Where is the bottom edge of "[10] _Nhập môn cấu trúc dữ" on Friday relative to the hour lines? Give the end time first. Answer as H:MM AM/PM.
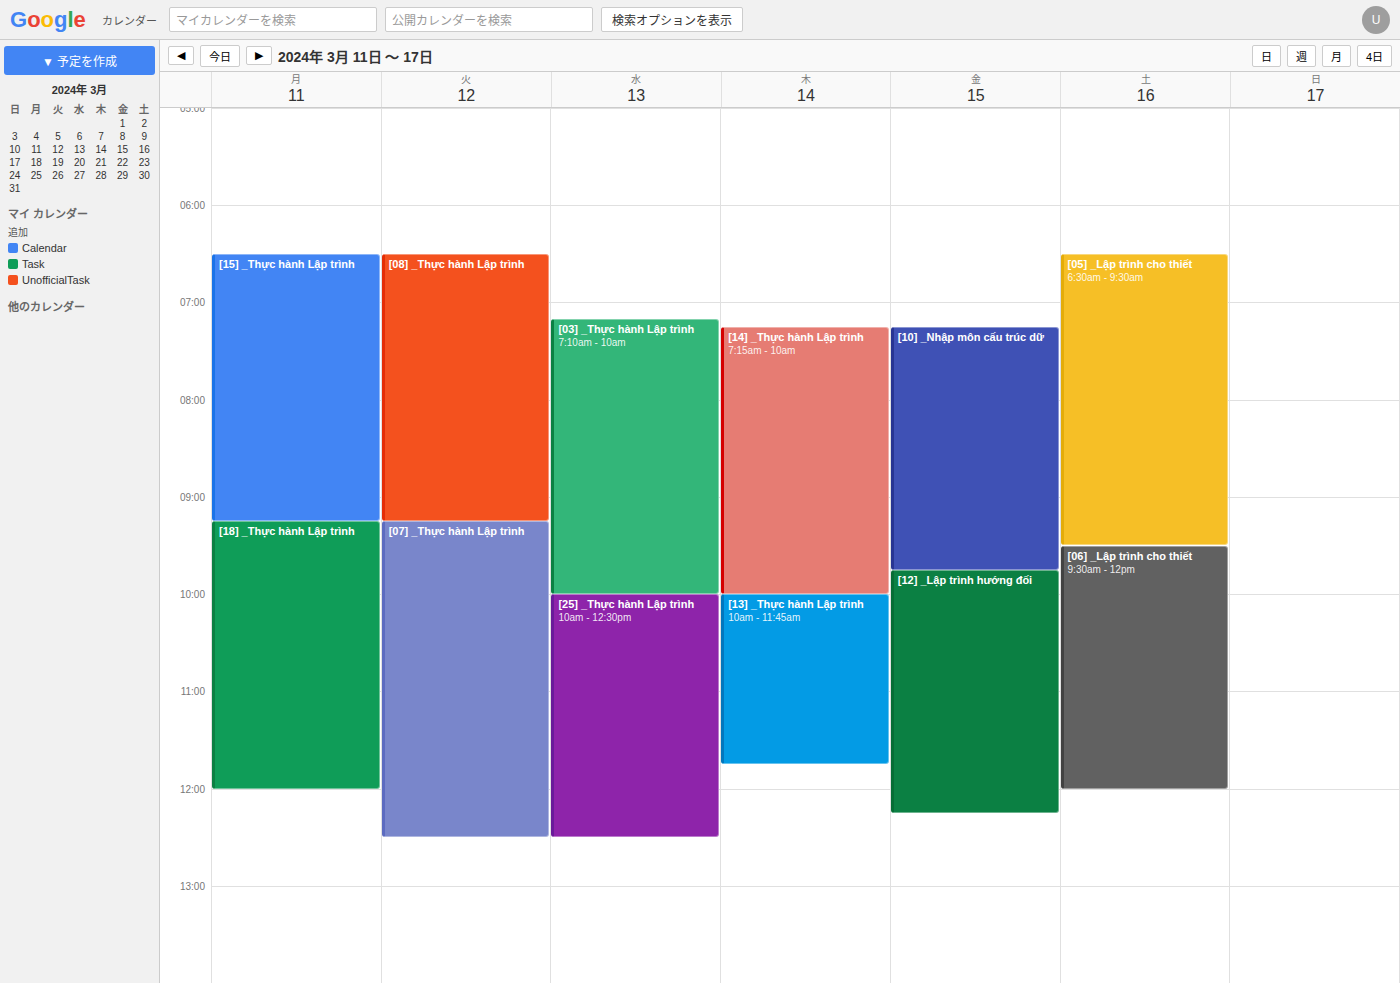
9:45 AM -- neither: three quarters of the way from the 9 AM line to the 10 AM line.